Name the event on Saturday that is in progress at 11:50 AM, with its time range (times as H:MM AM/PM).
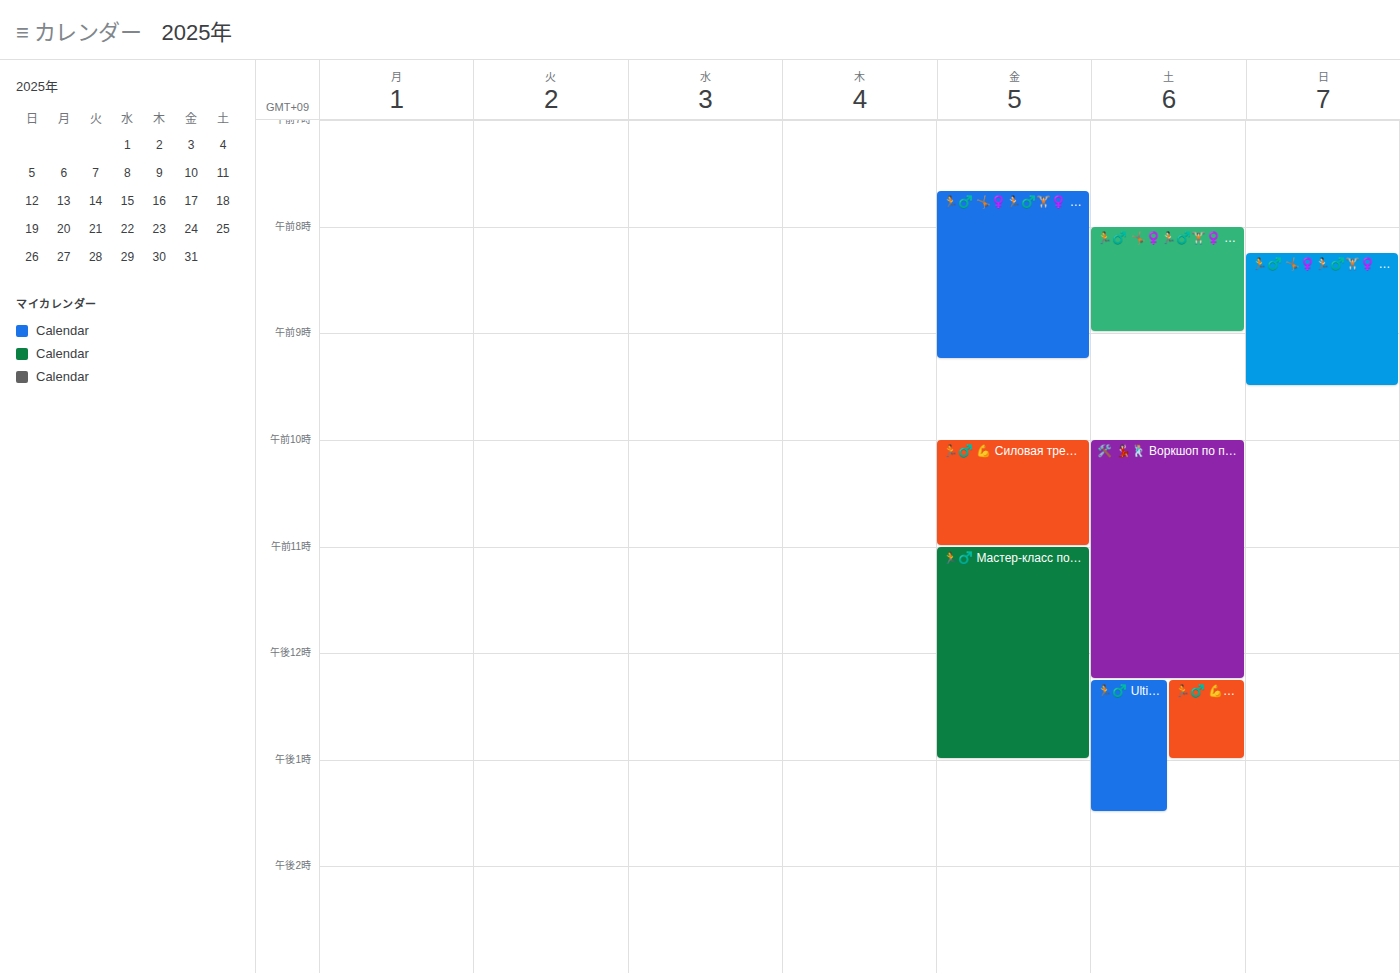
"🛠️ 💃🏻🕺🏼 Воркшоп по парным", 10:00 AM to 12:15 PM